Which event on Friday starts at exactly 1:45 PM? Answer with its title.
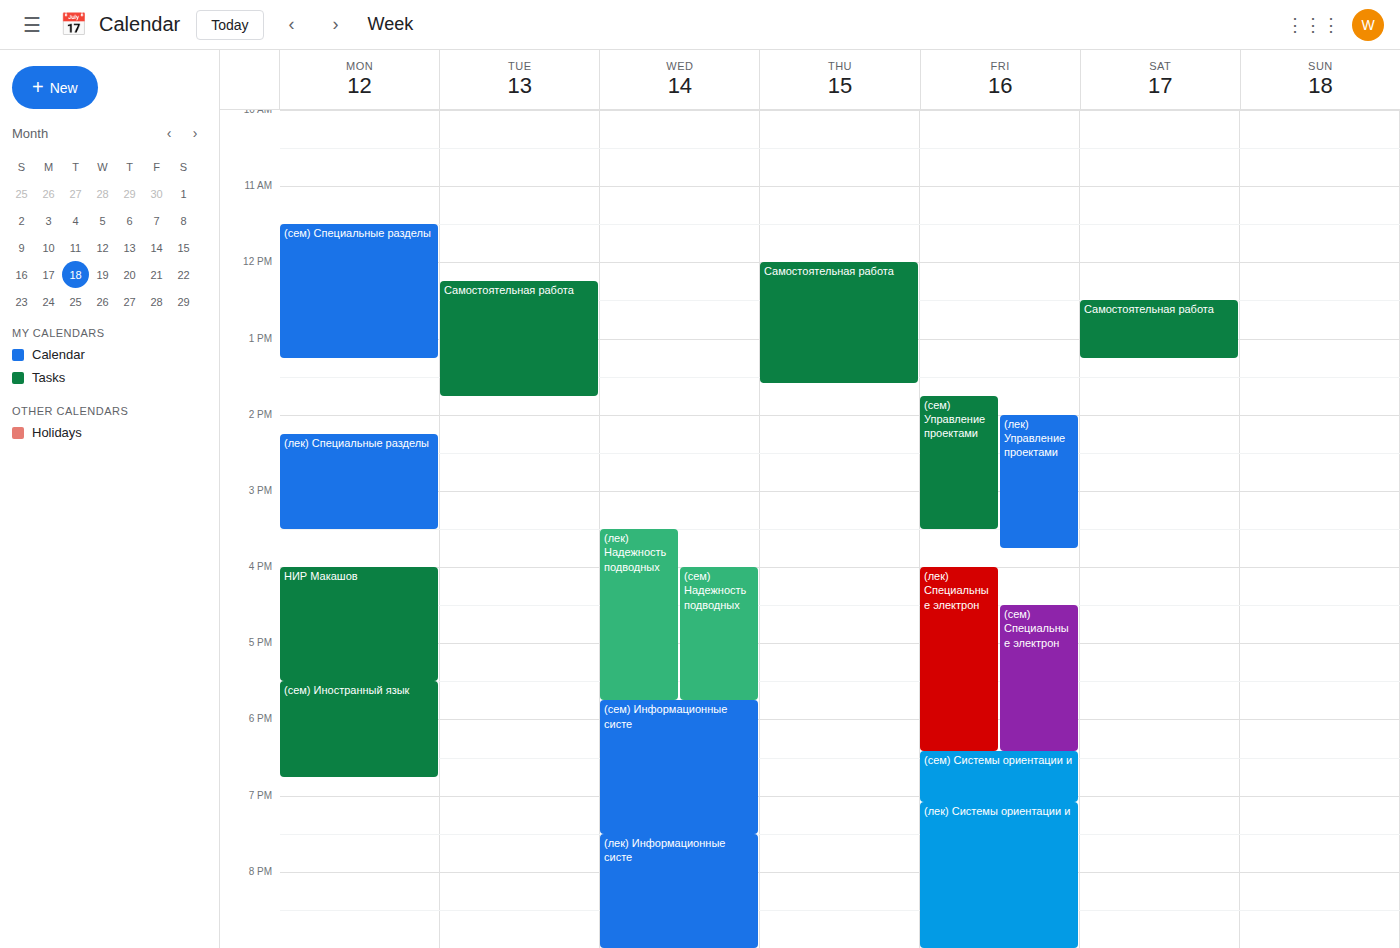
"(сем) Управление проектами"